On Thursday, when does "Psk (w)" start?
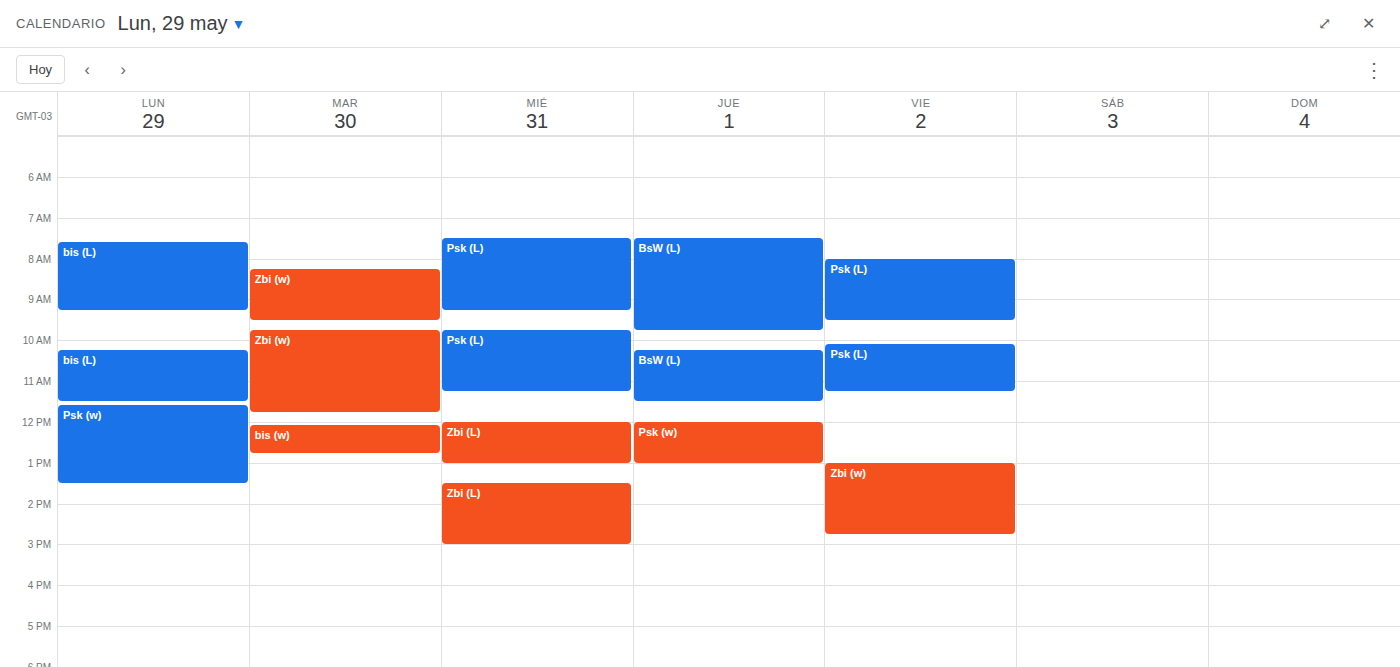
12:00